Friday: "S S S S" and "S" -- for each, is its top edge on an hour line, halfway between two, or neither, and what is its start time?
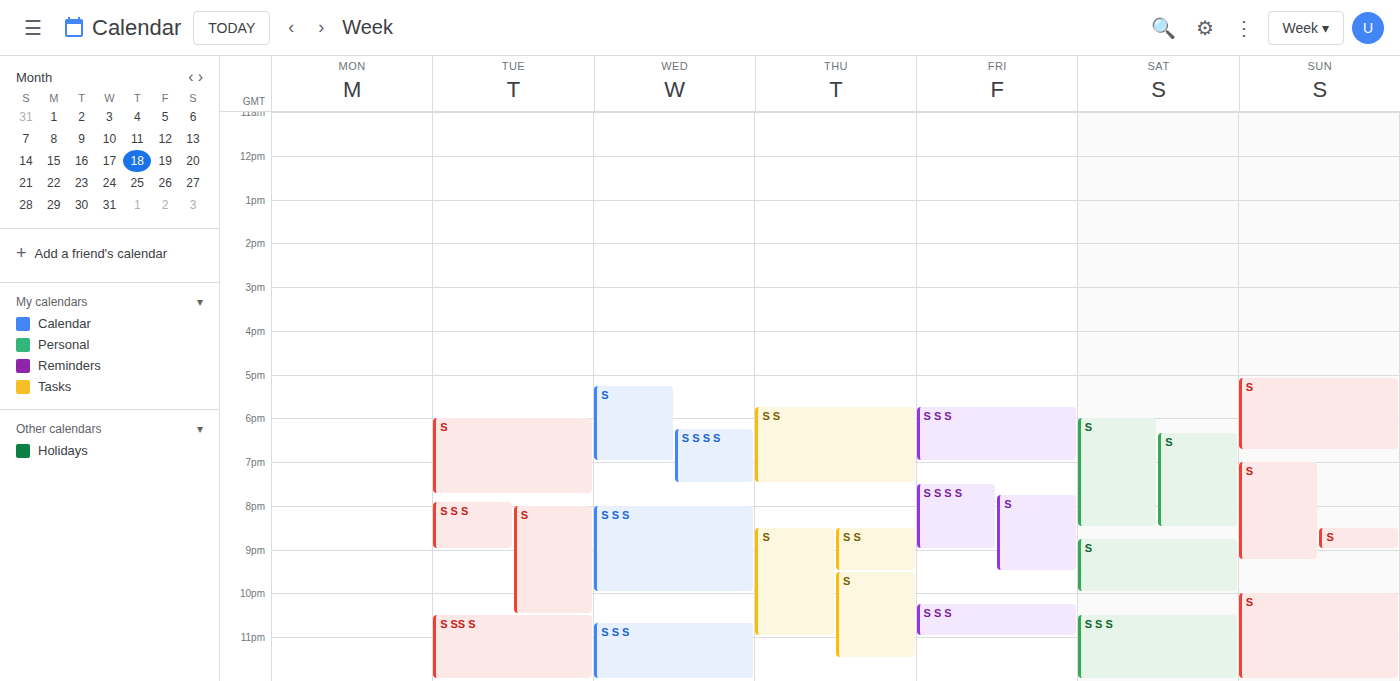
"S S S S": 7:30 PM, halfway between the 7 PM and 8 PM lines. "S": 7:45 PM, neither: three quarters of the way from the 7 PM line to the 8 PM line.